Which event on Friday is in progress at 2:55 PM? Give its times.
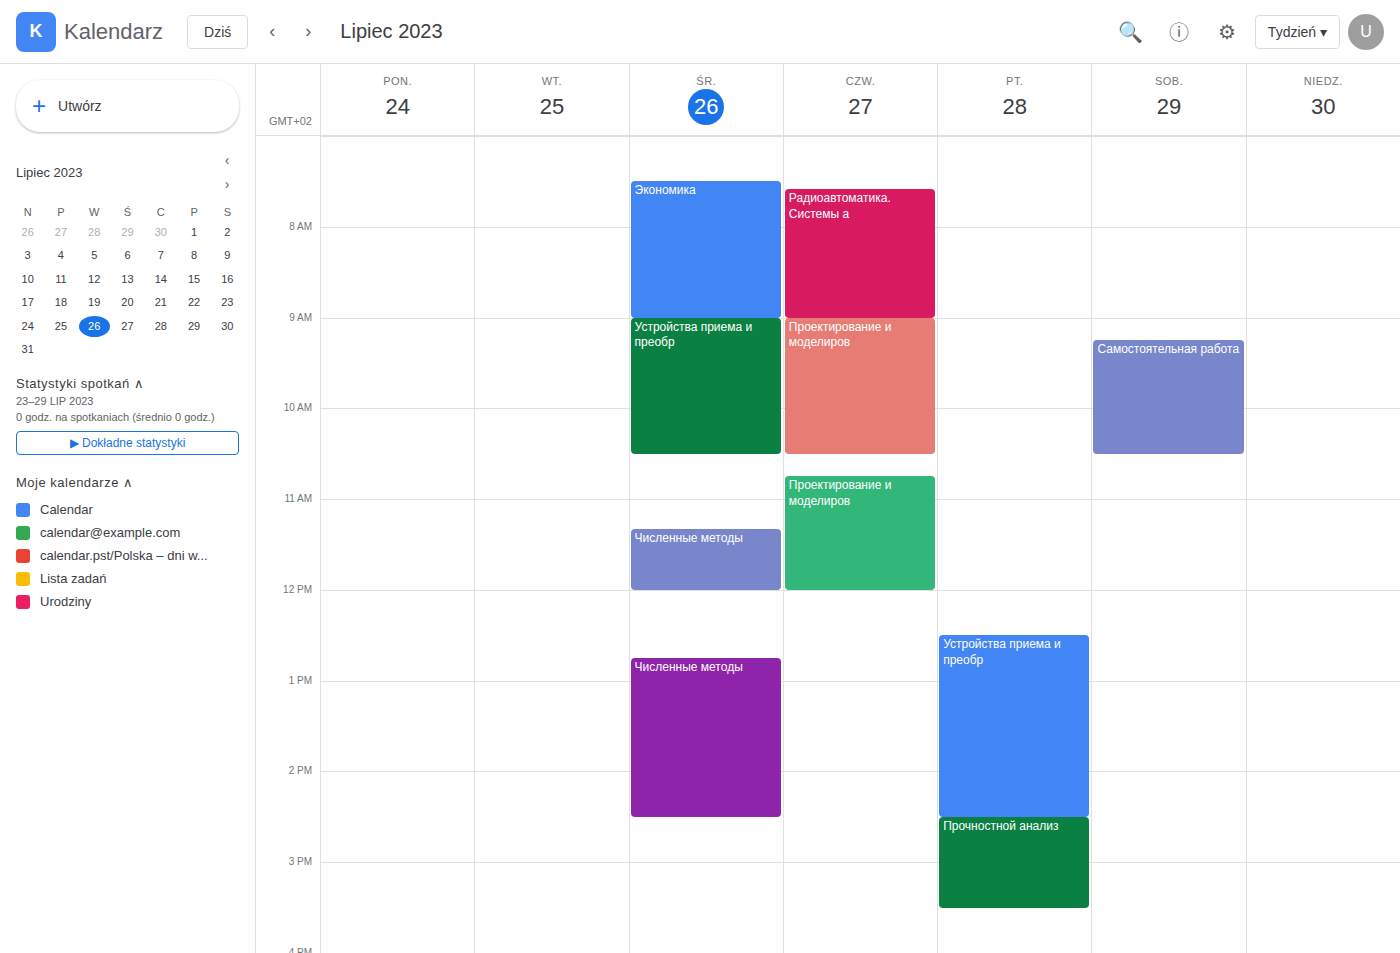
"Прочностной анализ", 2:30 PM to 3:30 PM